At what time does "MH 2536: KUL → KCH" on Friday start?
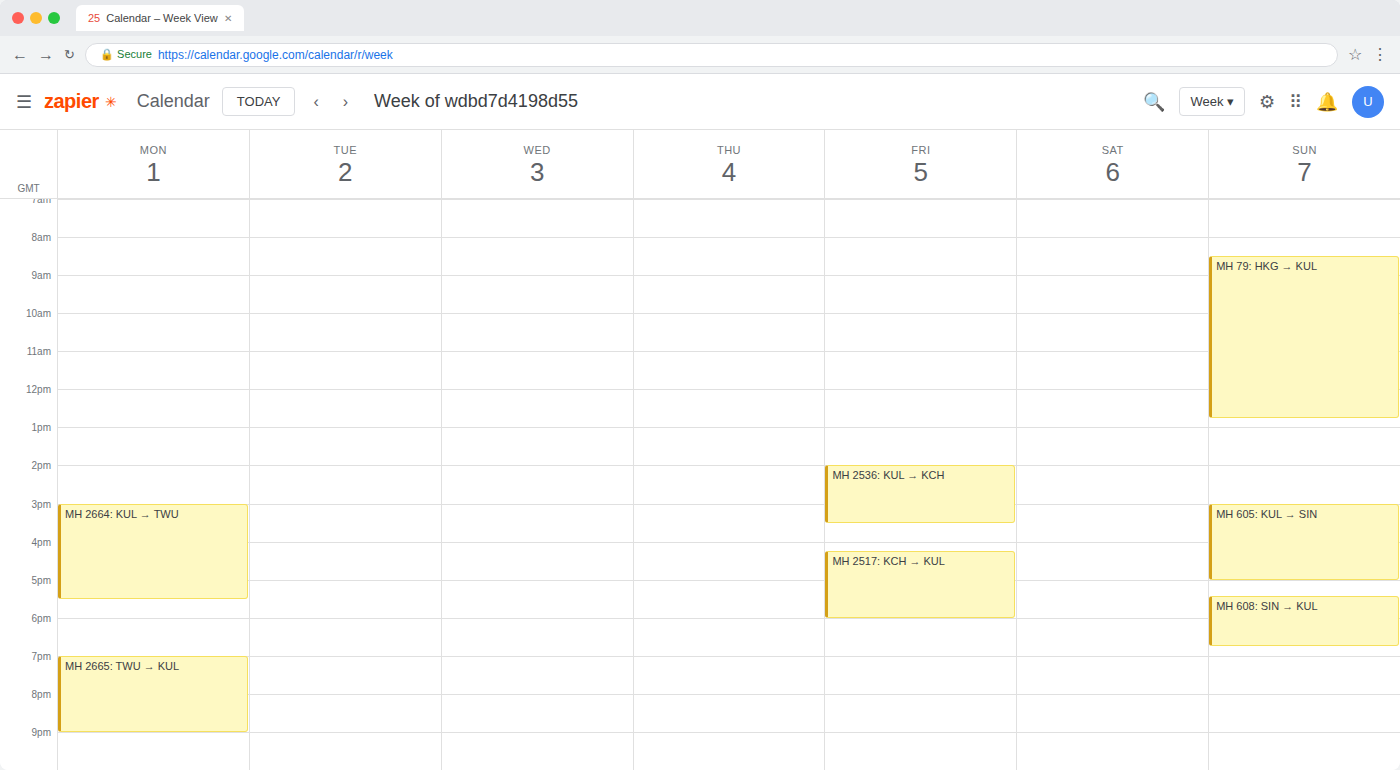
14:00